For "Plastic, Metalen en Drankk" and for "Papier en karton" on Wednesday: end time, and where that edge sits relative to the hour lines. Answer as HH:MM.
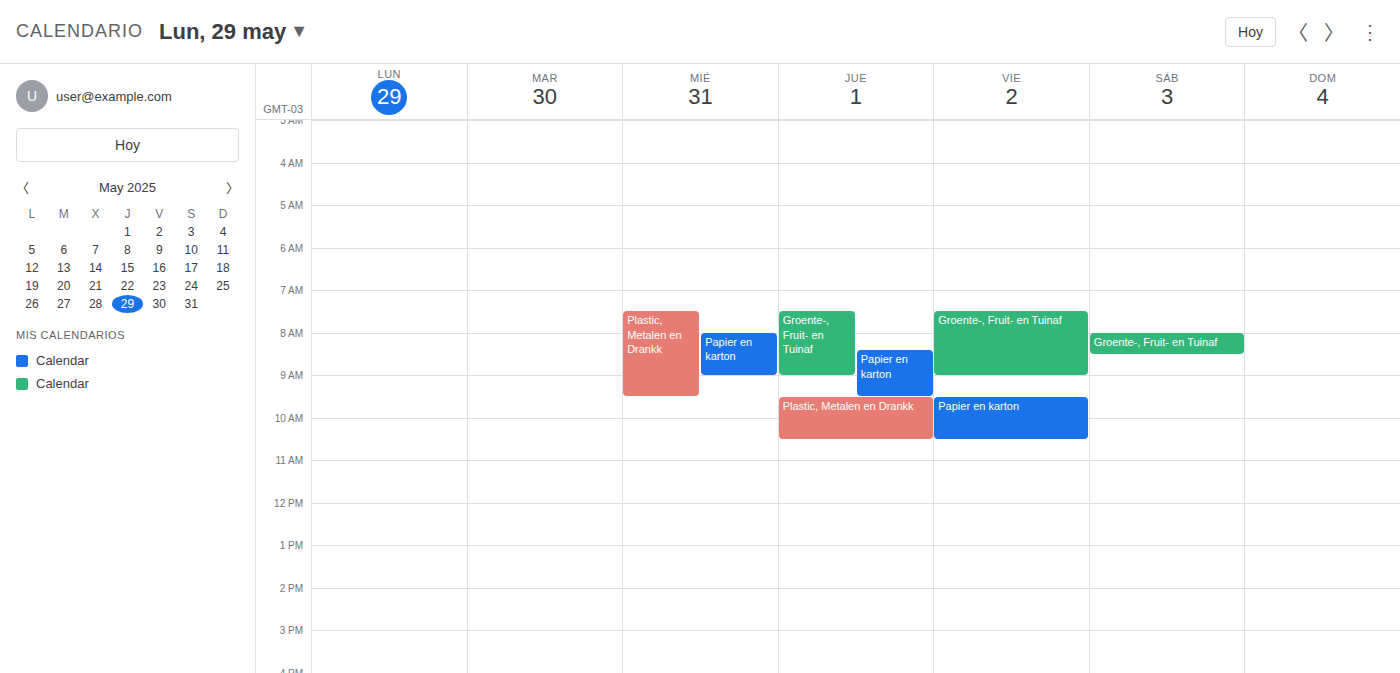
"Plastic, Metalen en Drankk": 09:30, halfway between the 09:00 and 10:00 lines. "Papier en karton": 09:00, exactly on the 09:00 line.